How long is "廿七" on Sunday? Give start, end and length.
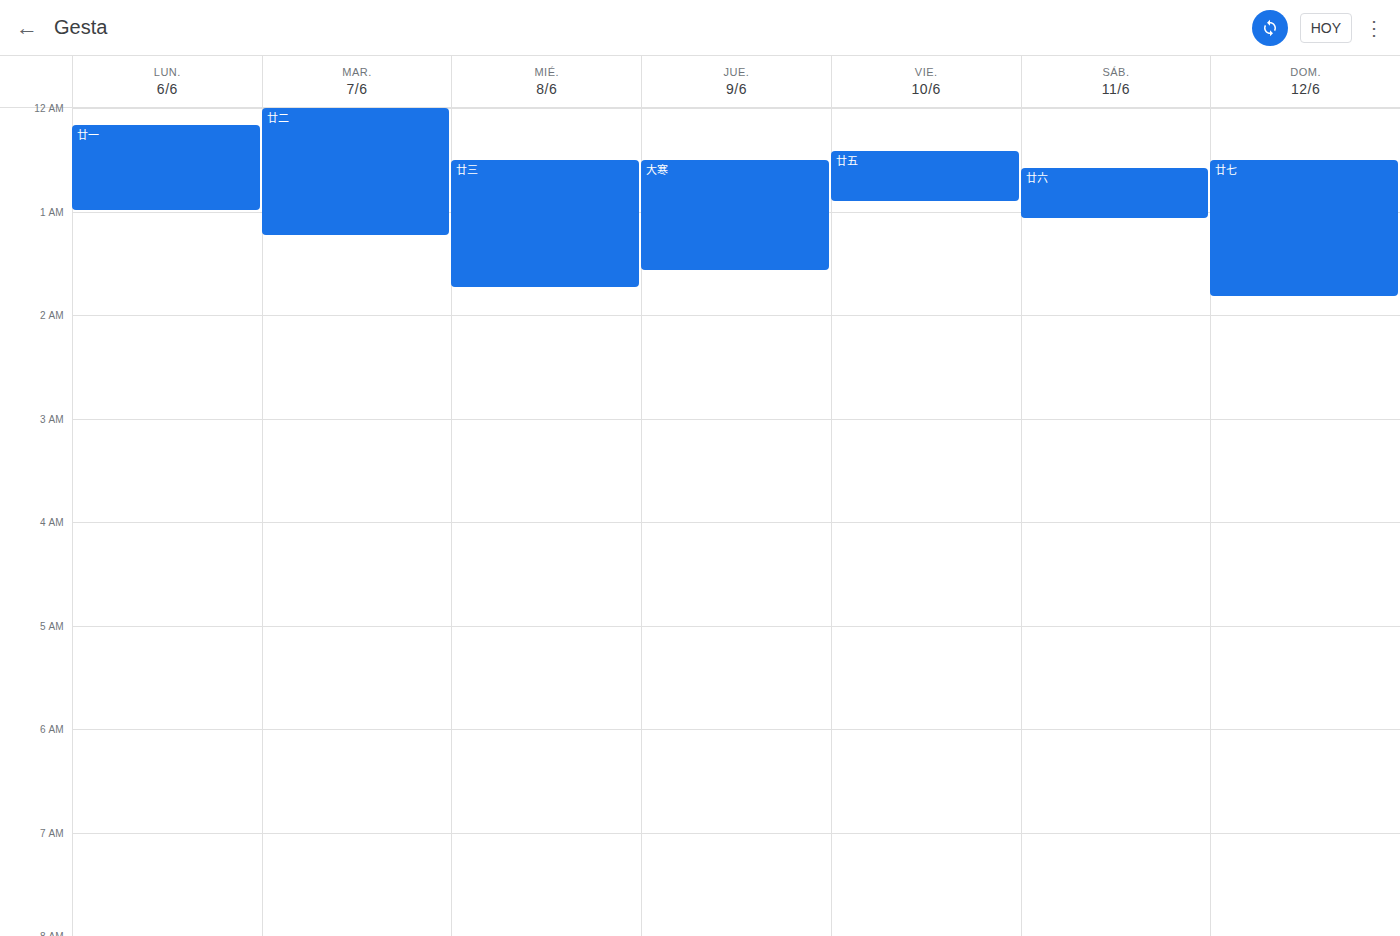
12:30 AM to 1:50 AM, 1 hour 20 minutes